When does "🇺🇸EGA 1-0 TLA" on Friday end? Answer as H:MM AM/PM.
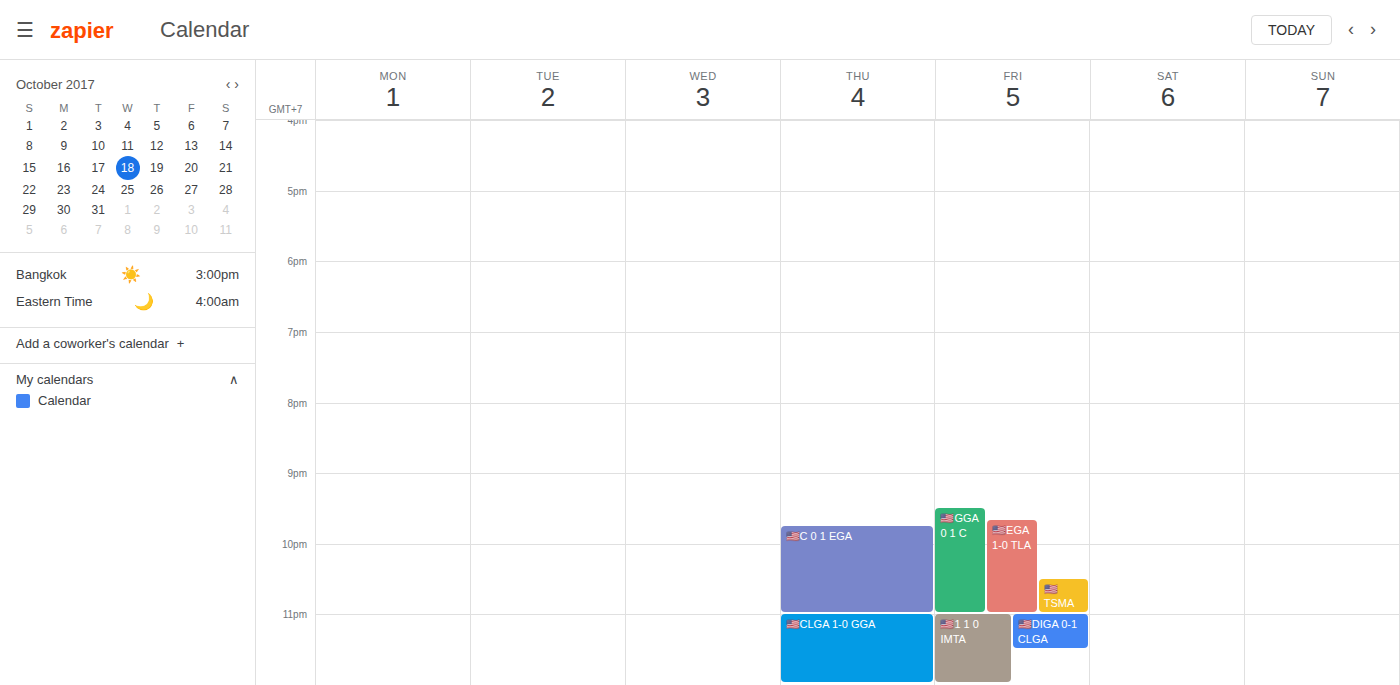
11:00 PM